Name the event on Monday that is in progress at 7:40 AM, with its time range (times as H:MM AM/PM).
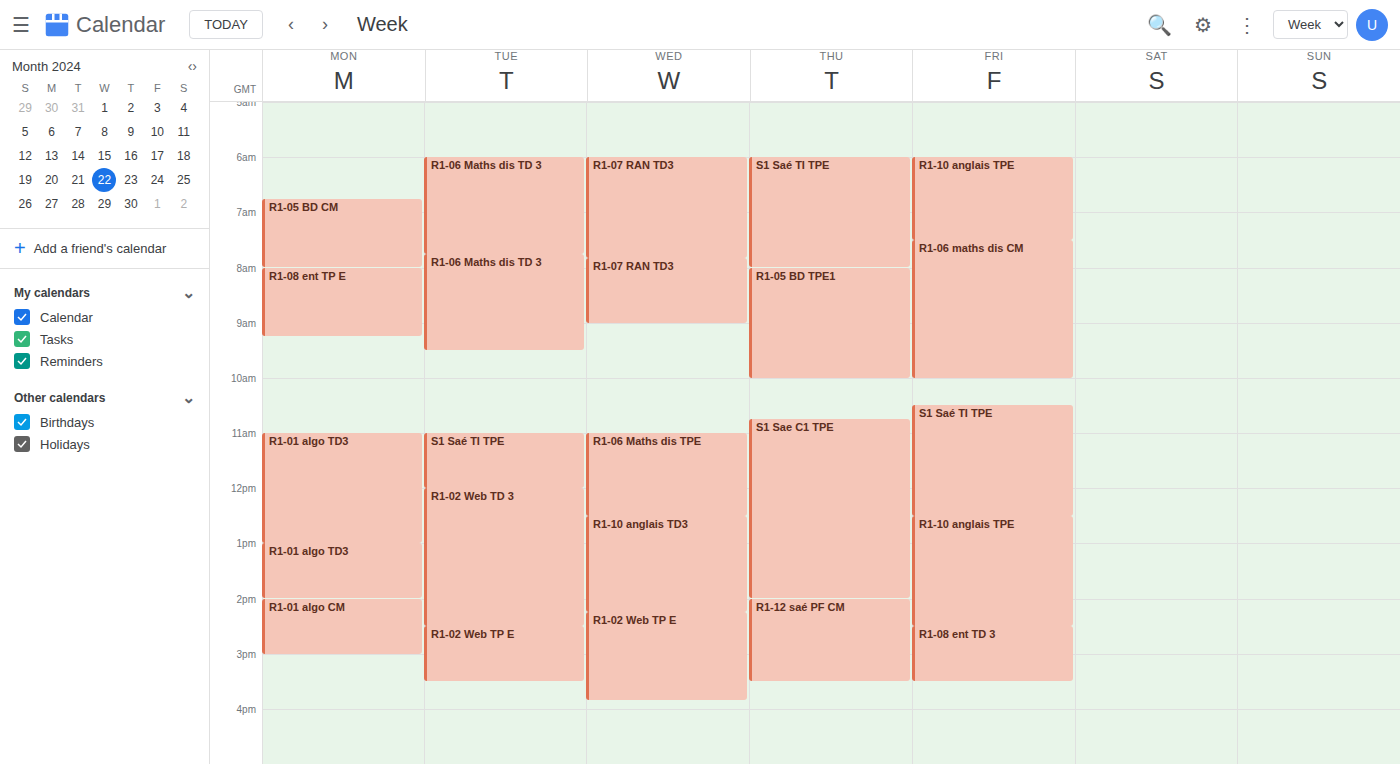
"R1-05 BD CM", 6:45 AM to 8:00 AM